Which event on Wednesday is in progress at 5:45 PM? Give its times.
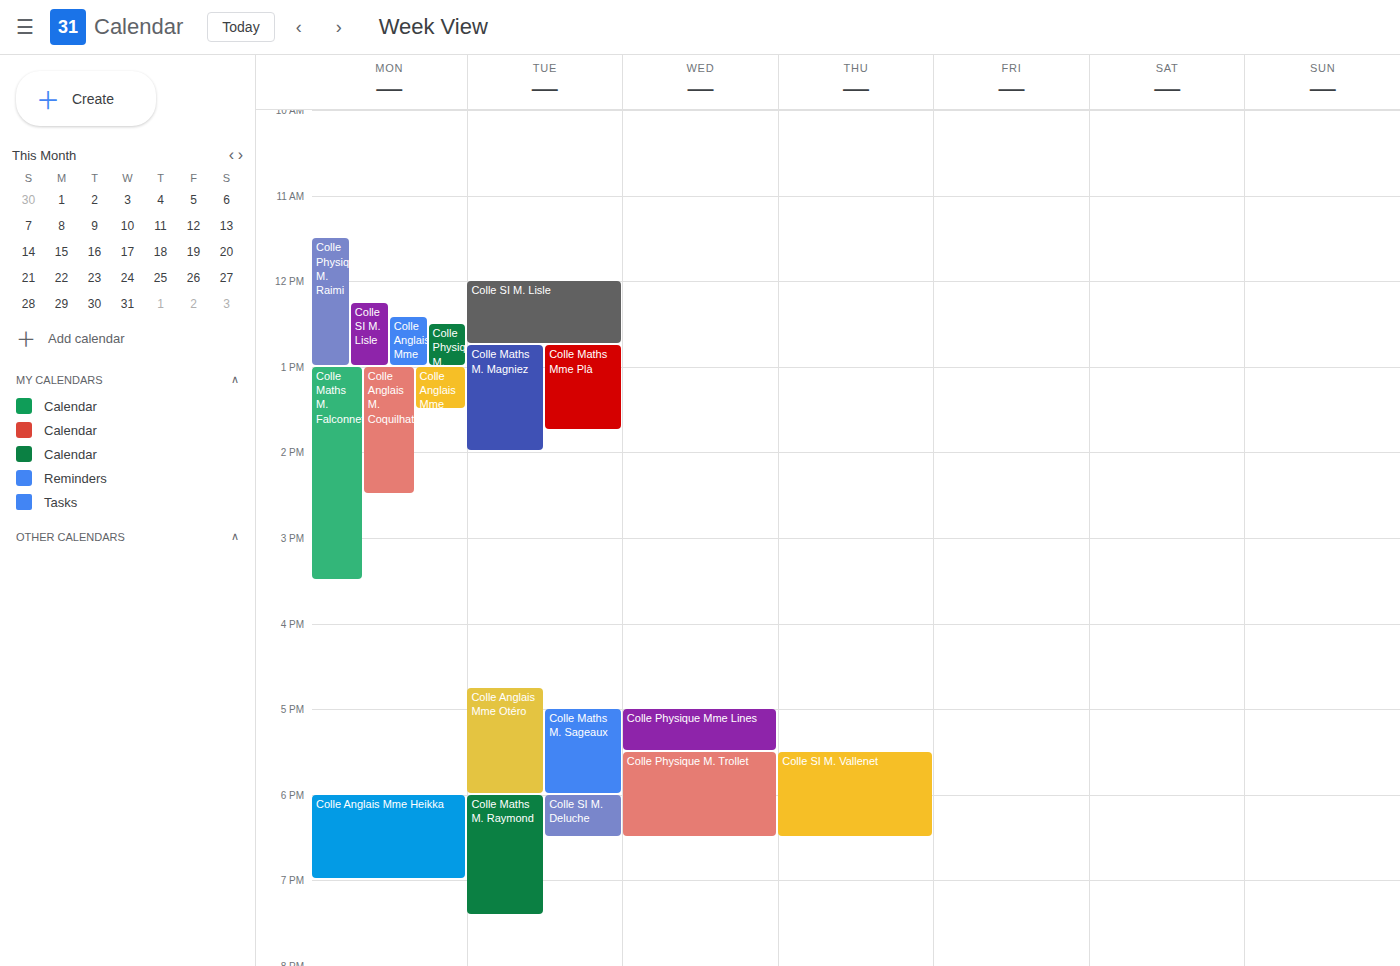
"Colle Physique M. Trollet", 5:30 PM to 6:30 PM